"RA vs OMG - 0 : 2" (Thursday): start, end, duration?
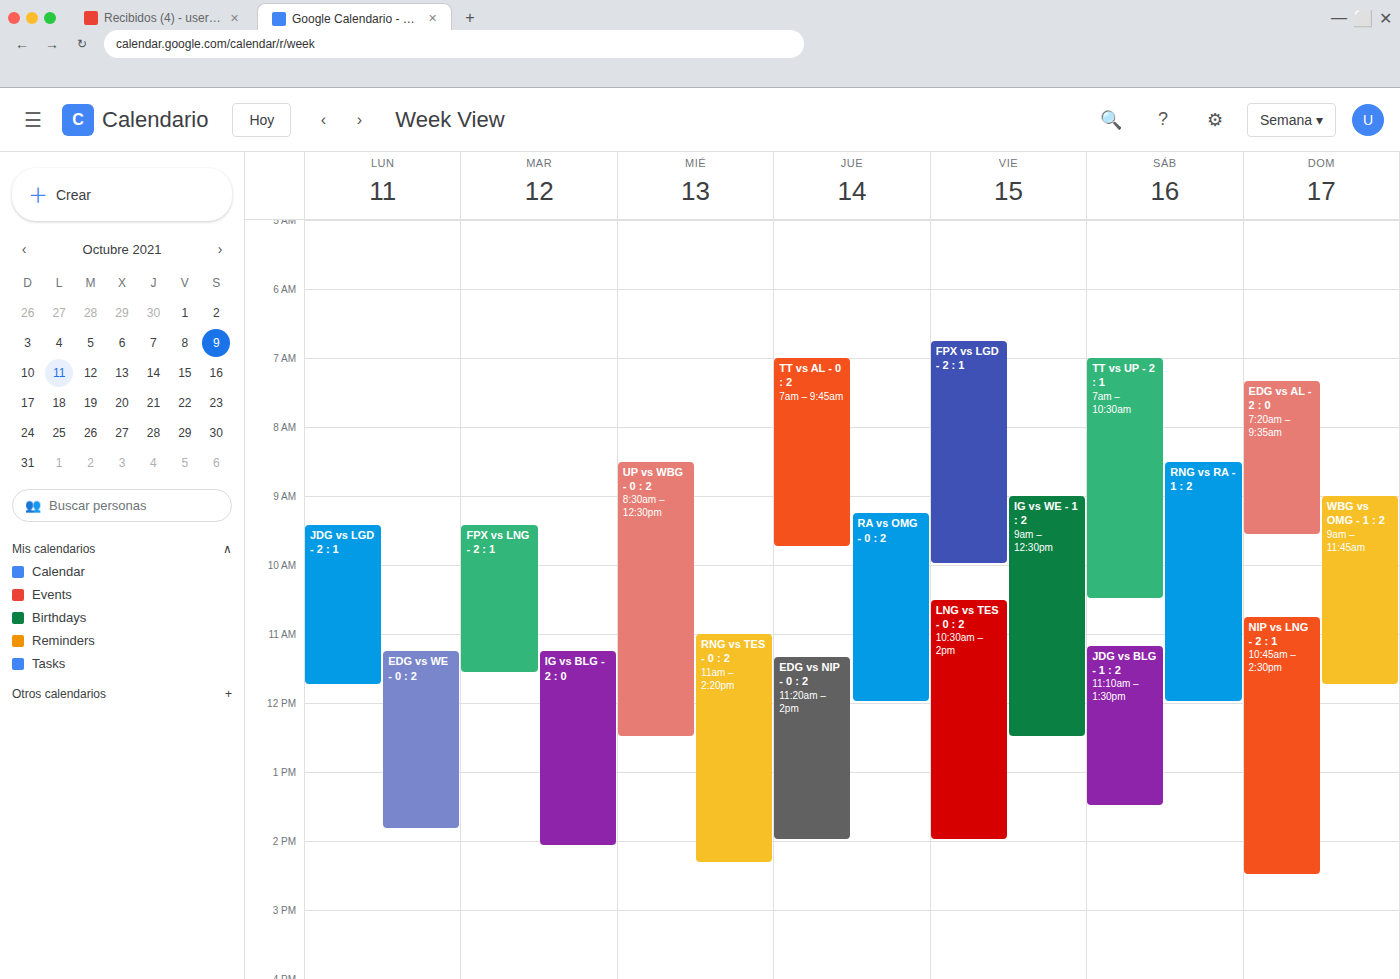
9:15 AM to 12:00 PM, 2 hours 45 minutes